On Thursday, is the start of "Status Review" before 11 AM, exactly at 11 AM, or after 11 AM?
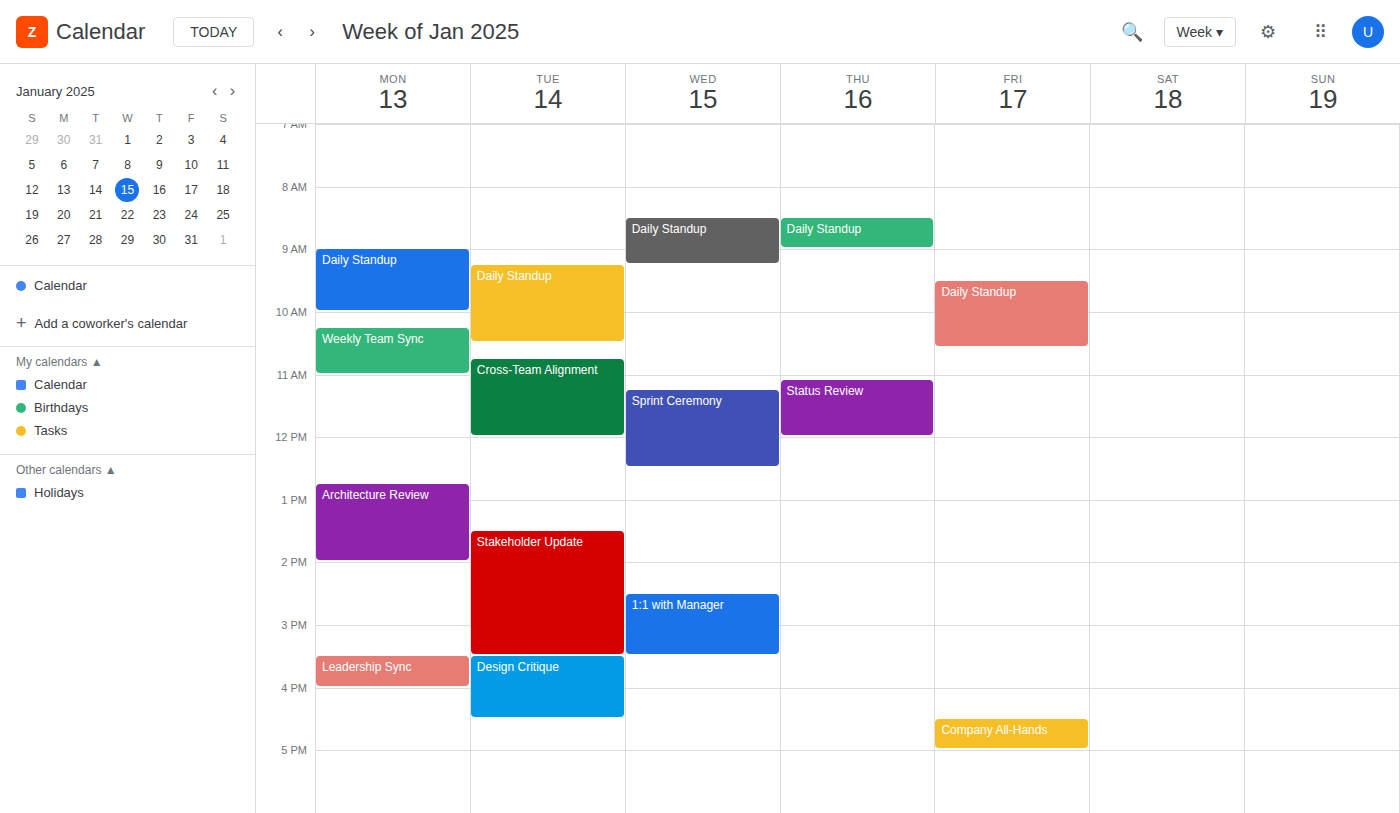
11:05 AM -- after 11 AM, 5 minutes below the 11 AM line.